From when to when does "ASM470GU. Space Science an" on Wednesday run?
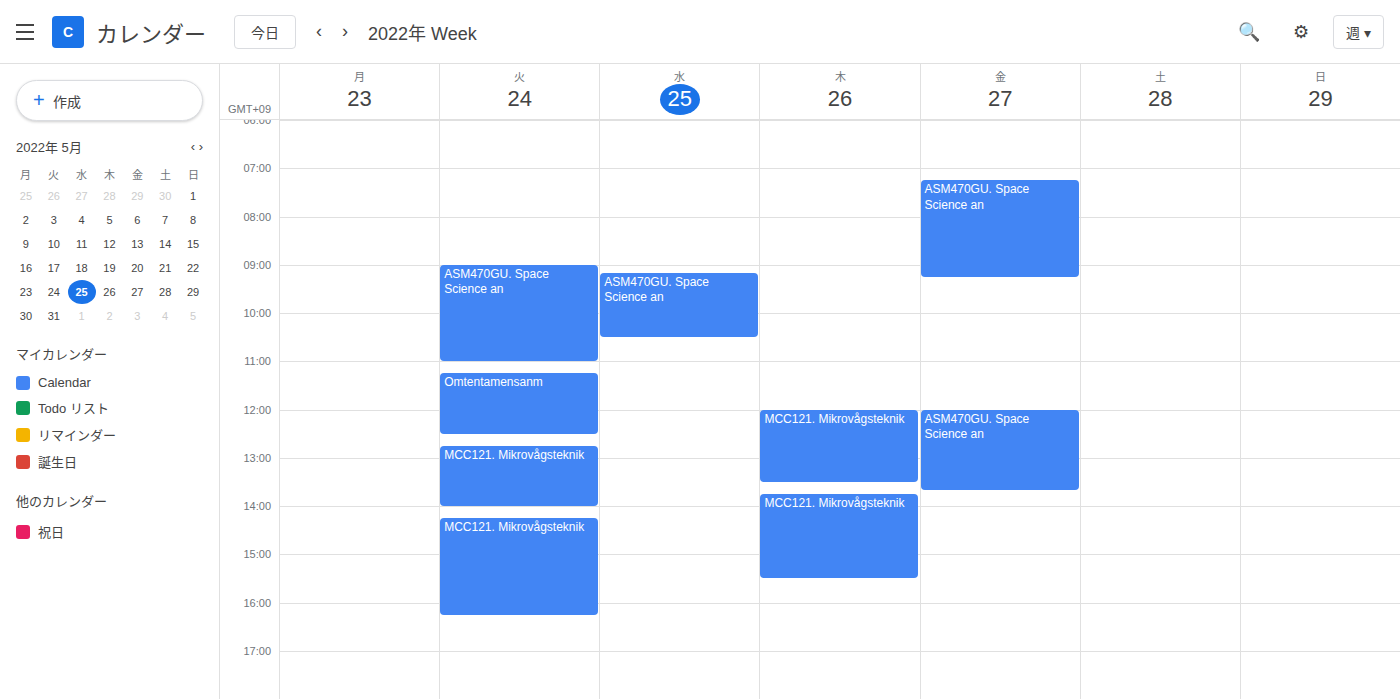
9:10 AM to 10:30 AM